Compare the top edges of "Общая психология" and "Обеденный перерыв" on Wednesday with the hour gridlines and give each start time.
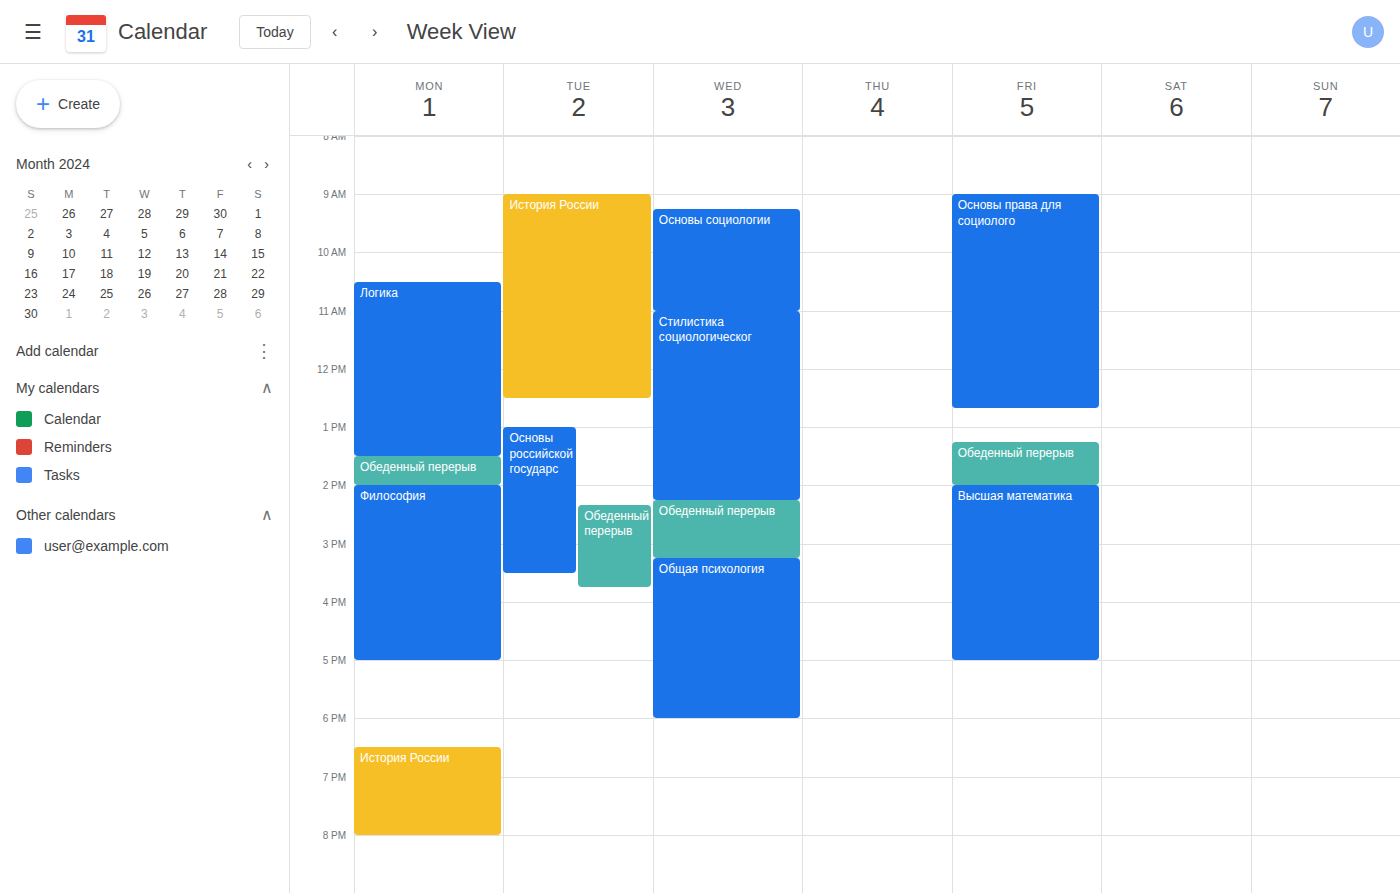
"Общая психология": 3:15 PM, neither: a quarter of the way from the 3 PM line to the 4 PM line. "Обеденный перерыв": 2:15 PM, neither: a quarter of the way from the 2 PM line to the 3 PM line.